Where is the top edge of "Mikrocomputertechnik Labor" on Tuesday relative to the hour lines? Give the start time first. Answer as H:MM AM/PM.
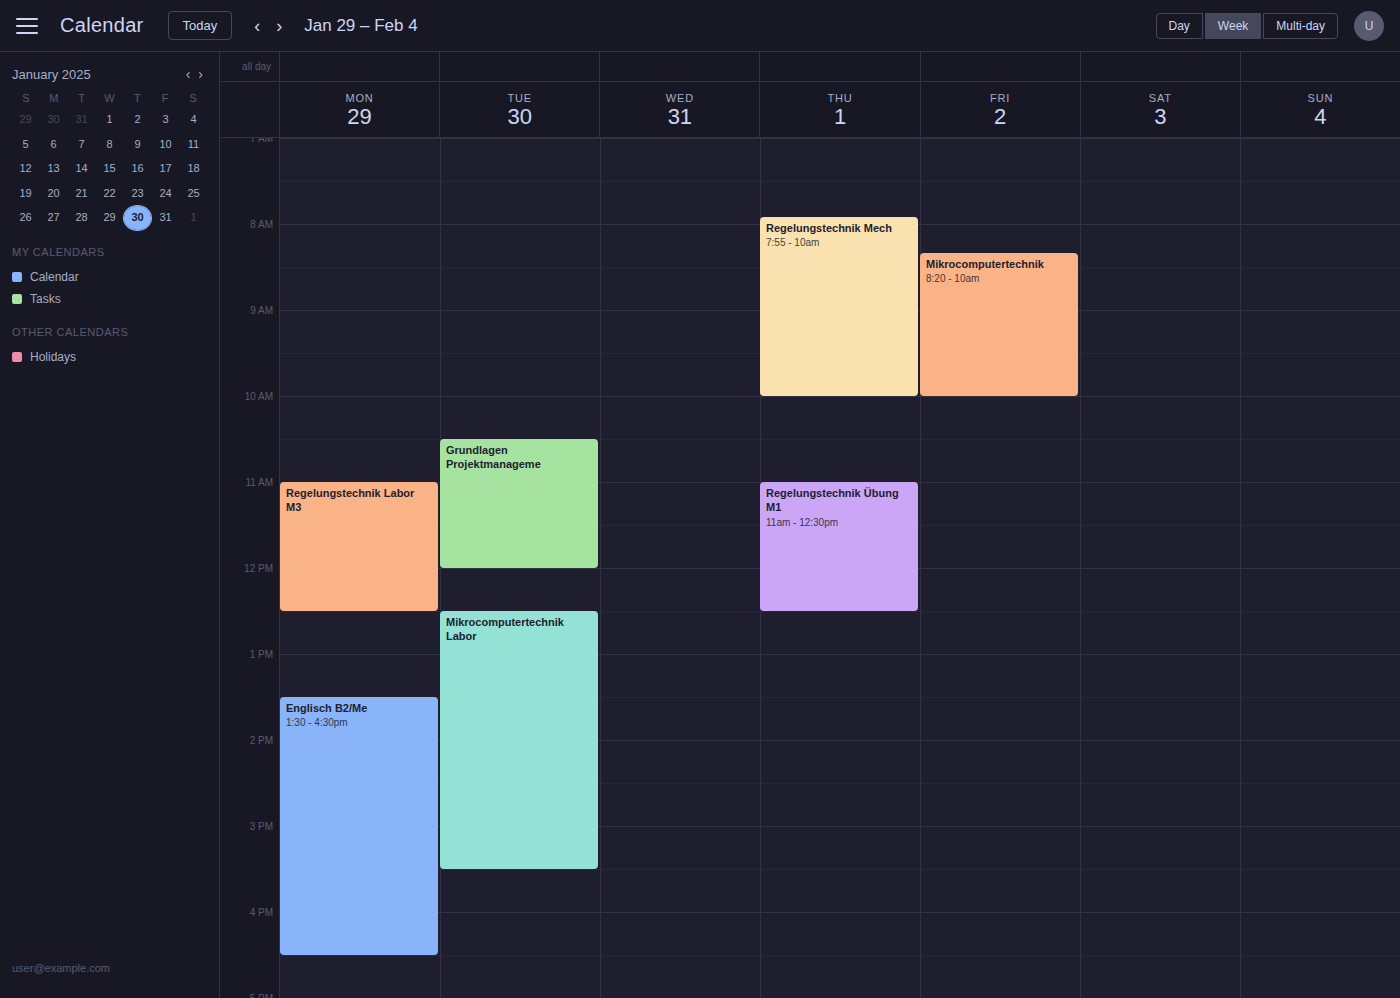
12:30 PM -- halfway between the 12 PM and 1 PM lines.